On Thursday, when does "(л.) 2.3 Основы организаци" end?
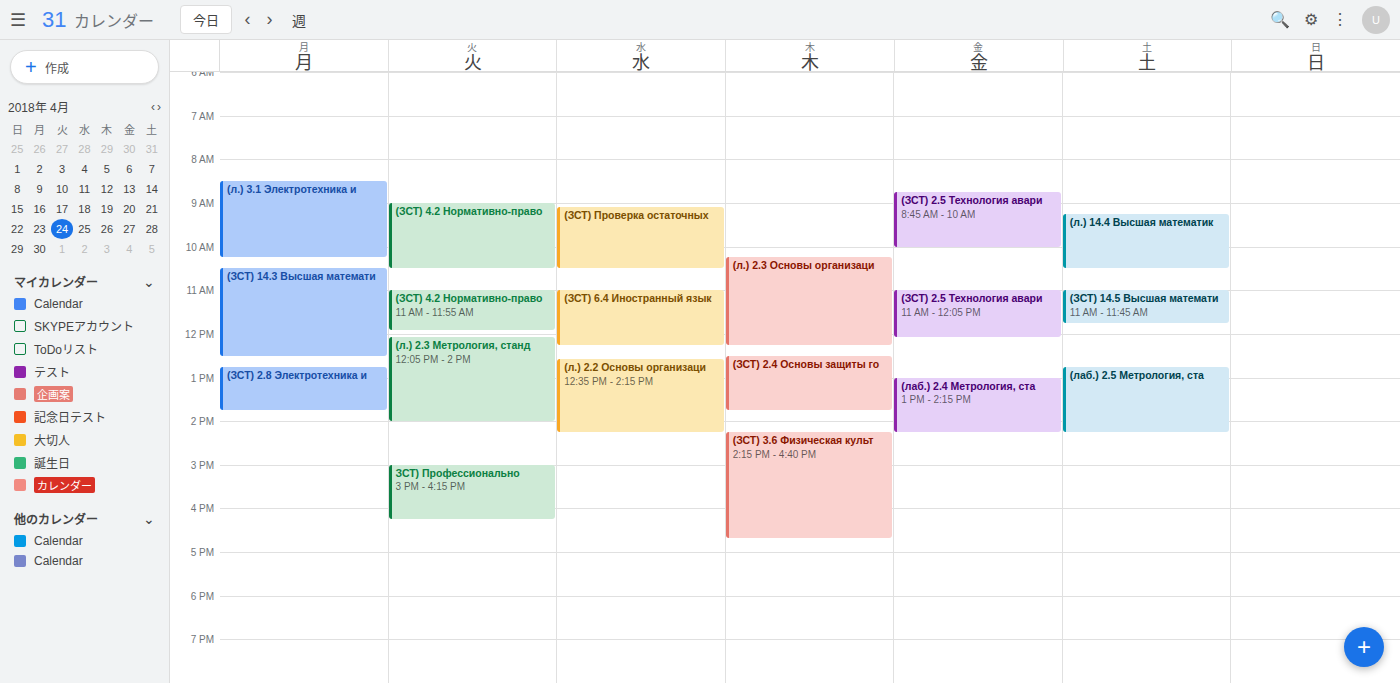
12:15 PM